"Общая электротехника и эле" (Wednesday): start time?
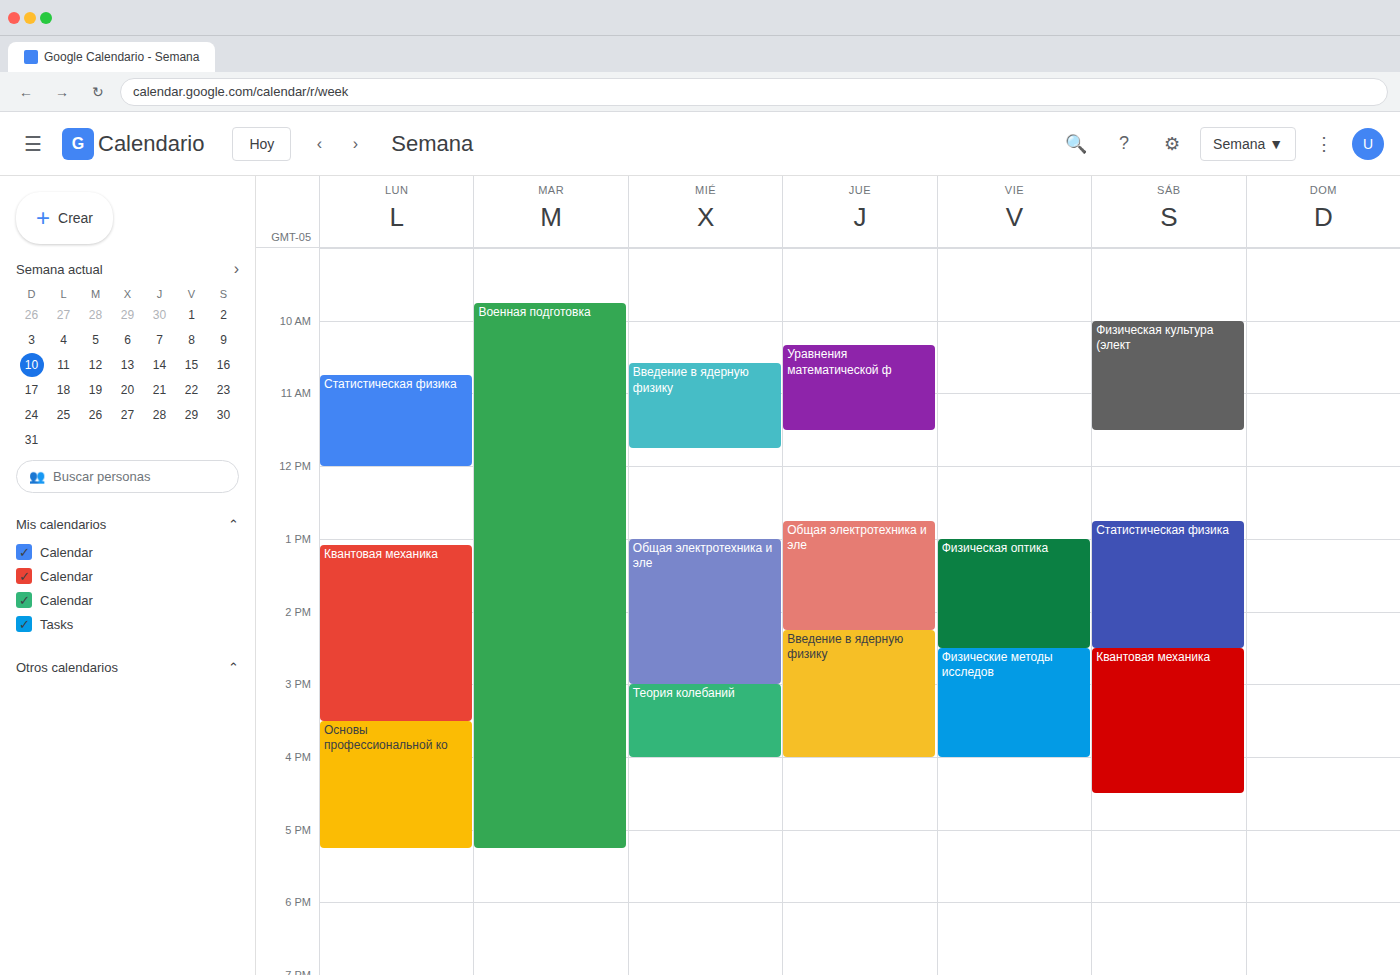
13:00